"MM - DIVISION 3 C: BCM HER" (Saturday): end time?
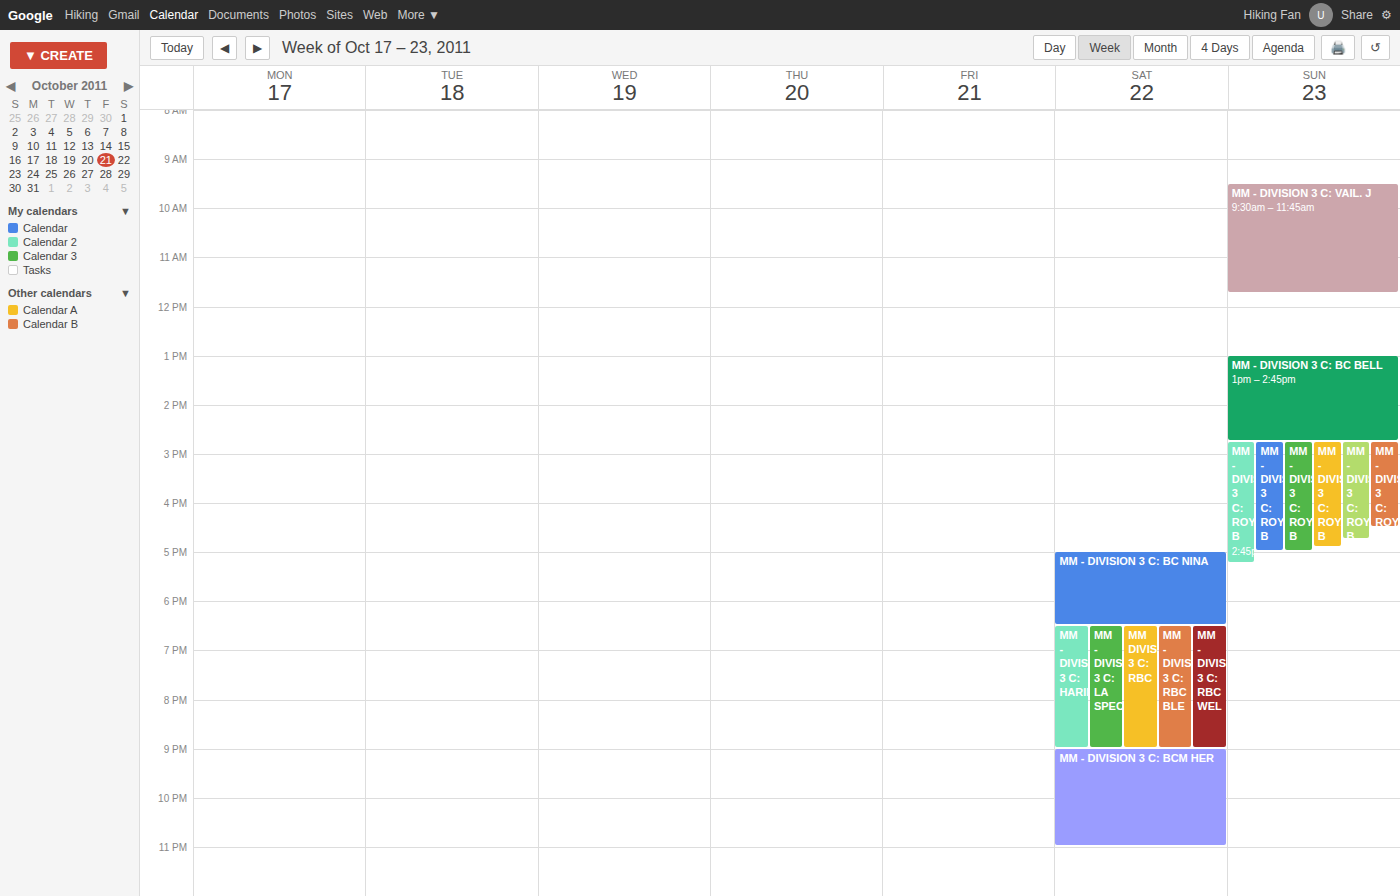
23:00